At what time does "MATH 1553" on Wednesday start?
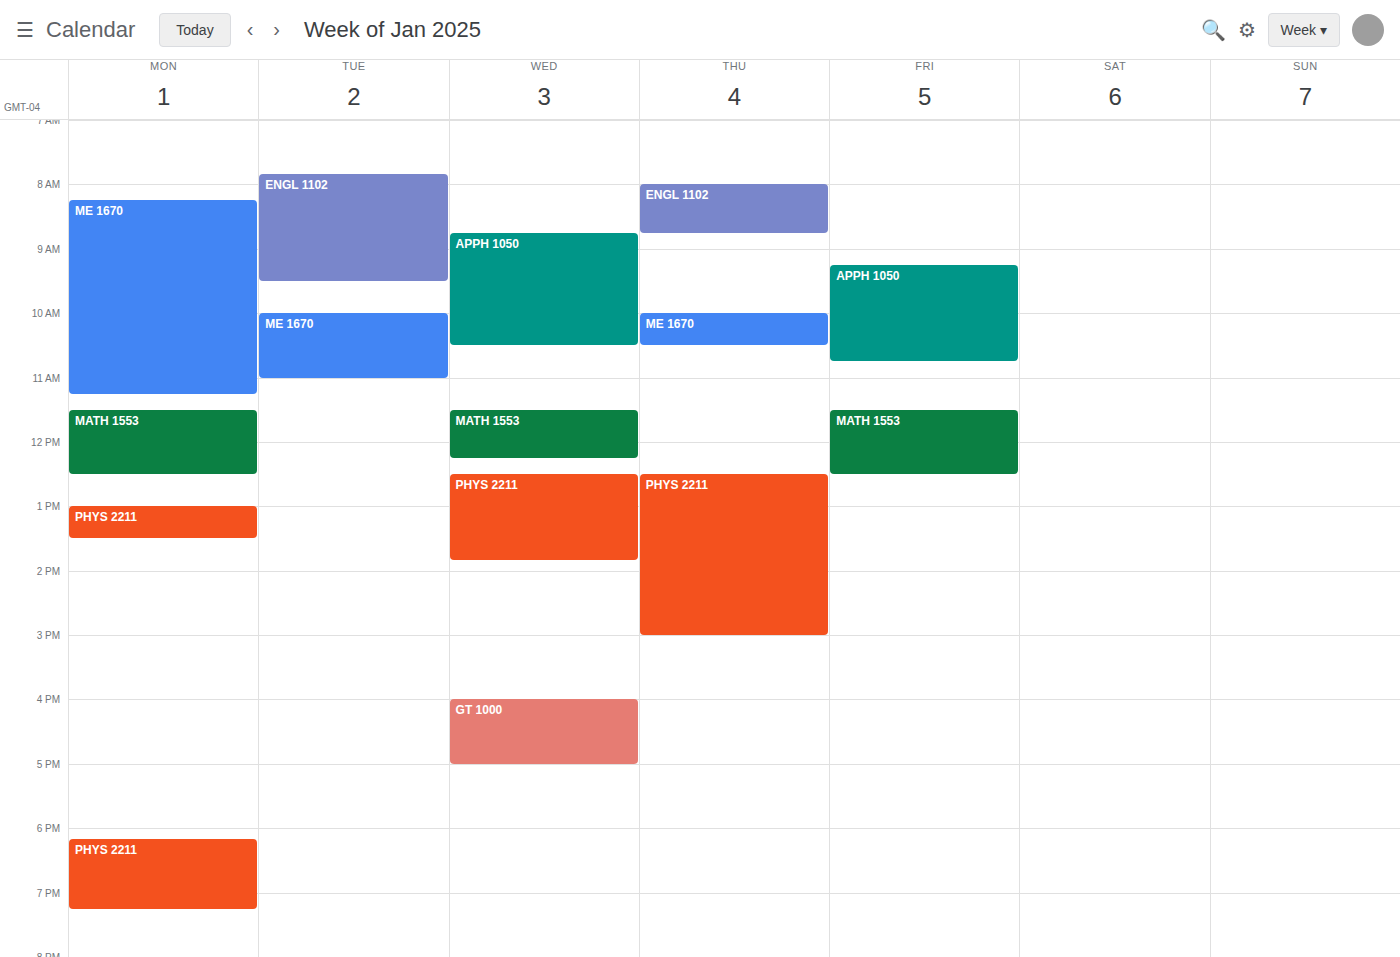
11:30 AM